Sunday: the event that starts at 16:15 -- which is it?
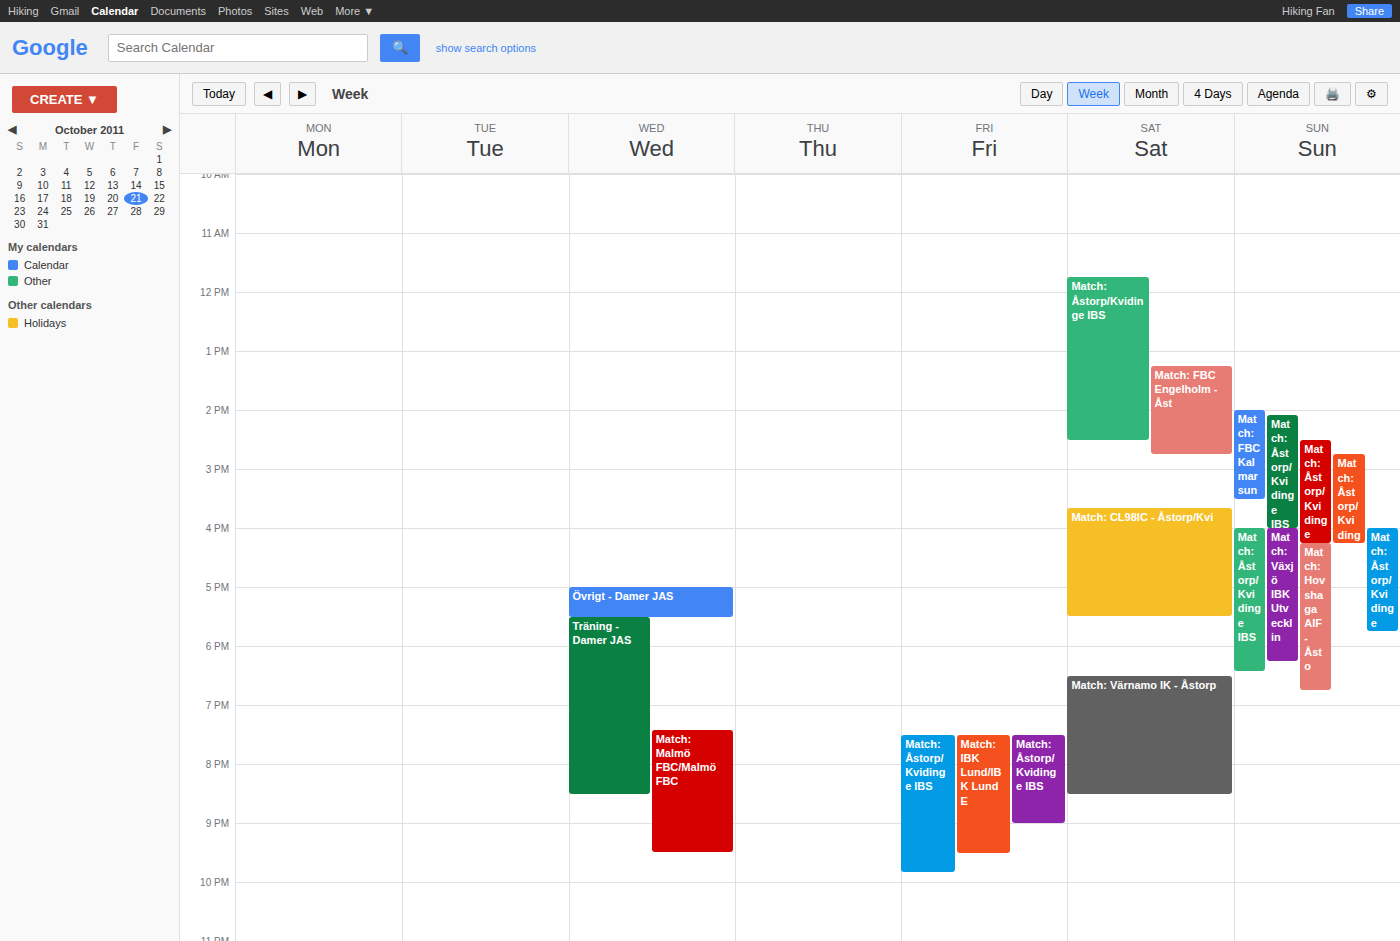
"Match: Hovshaga AIF - Åsto"